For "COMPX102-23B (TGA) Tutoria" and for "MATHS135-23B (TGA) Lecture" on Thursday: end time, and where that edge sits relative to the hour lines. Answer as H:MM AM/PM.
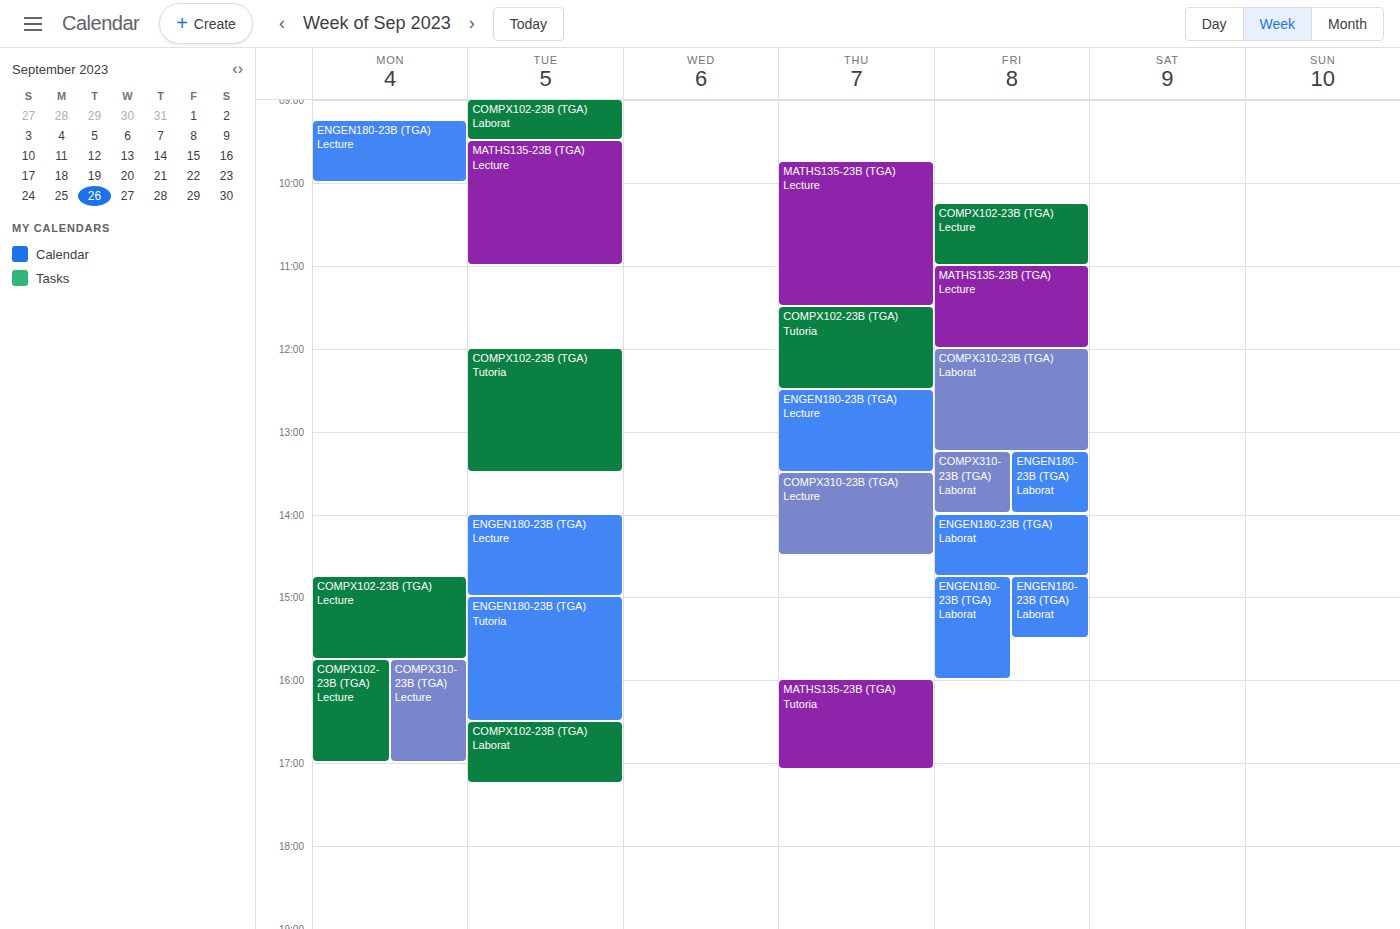
"COMPX102-23B (TGA) Tutoria": 12:30 PM, halfway between the 12 PM and 1 PM lines. "MATHS135-23B (TGA) Lecture": 11:30 AM, halfway between the 11 AM and 12 PM lines.